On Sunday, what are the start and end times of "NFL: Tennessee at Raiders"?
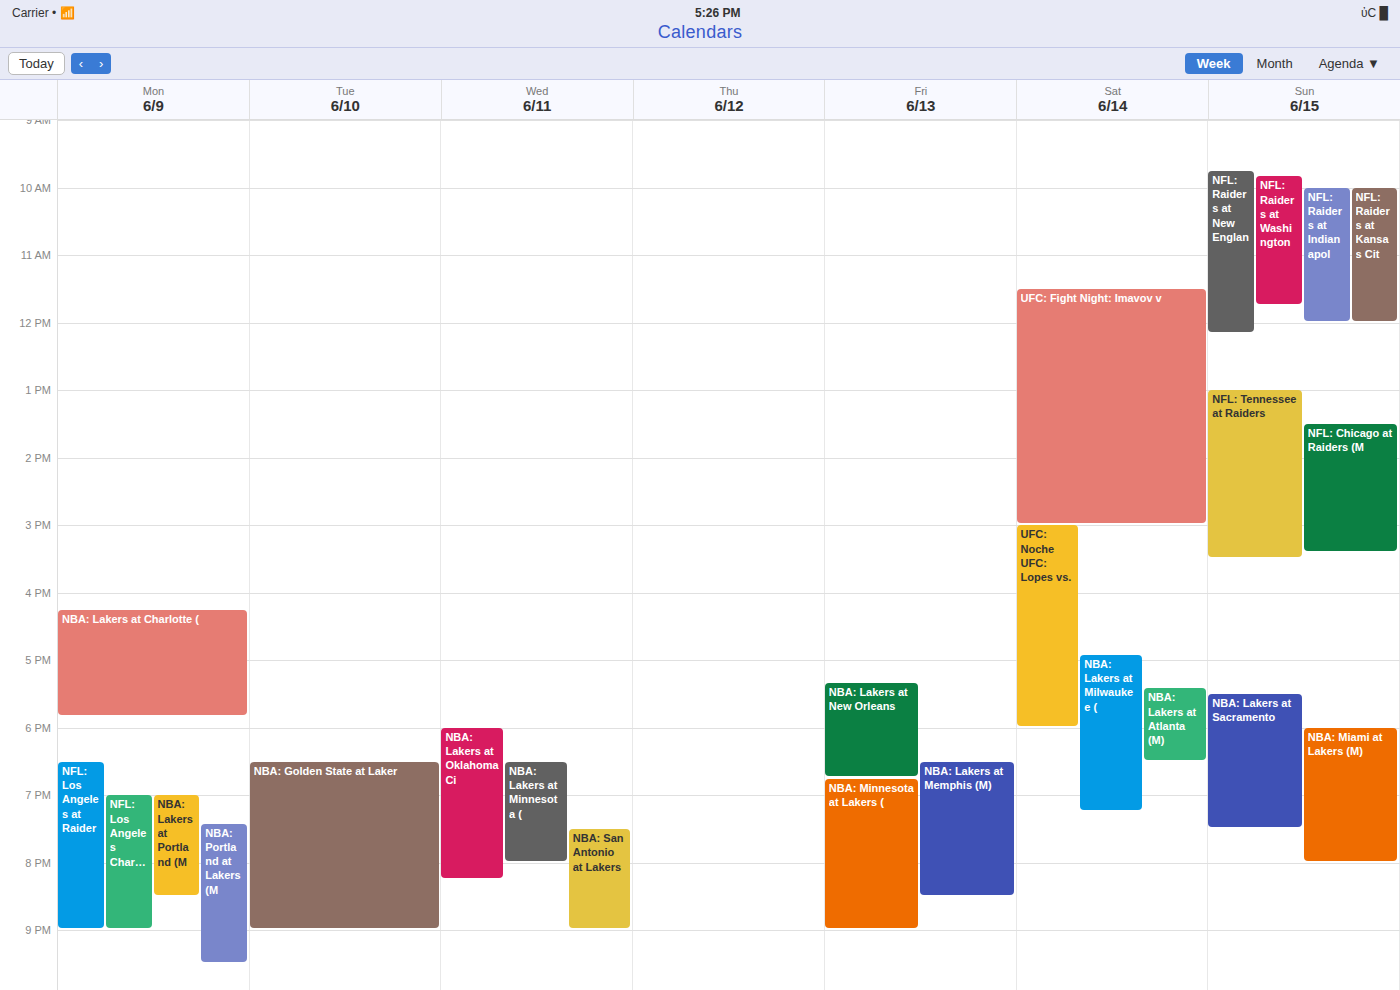
1:00 PM to 3:30 PM